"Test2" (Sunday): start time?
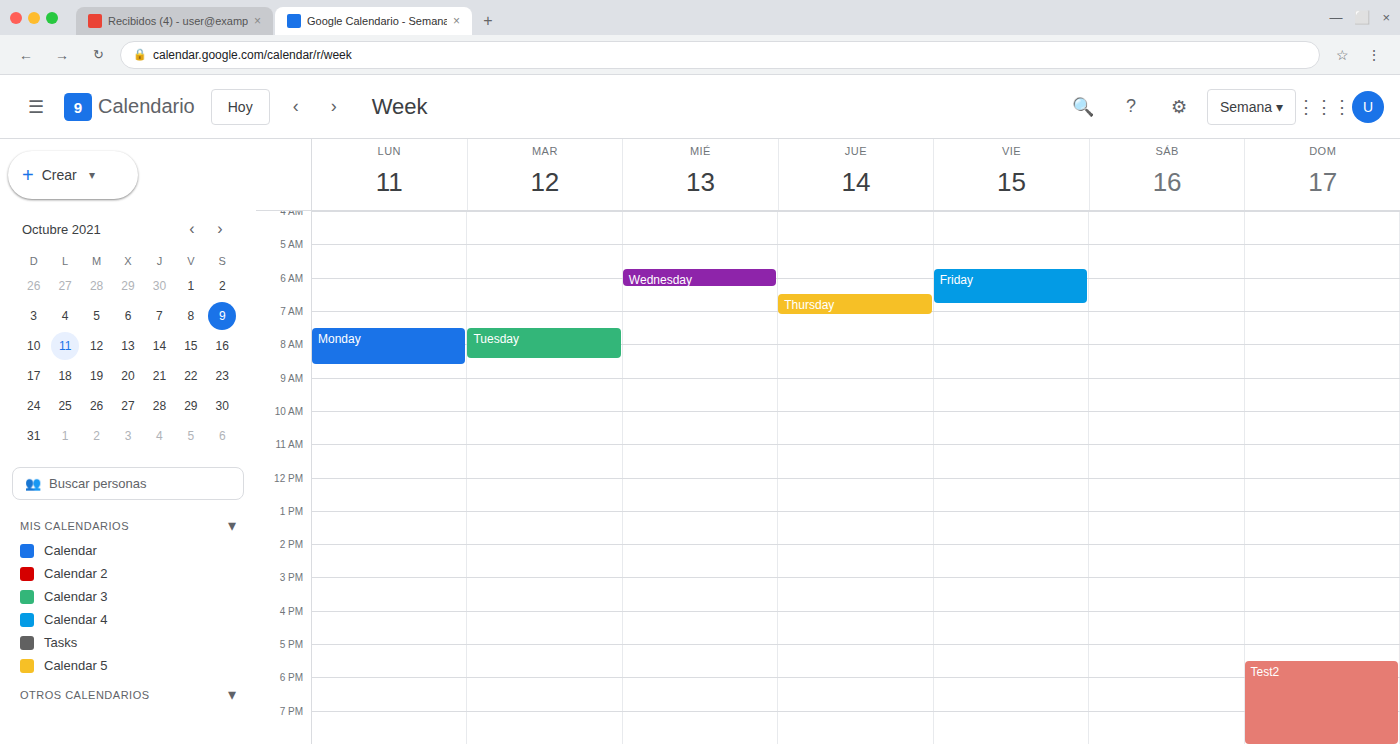
5:30 PM